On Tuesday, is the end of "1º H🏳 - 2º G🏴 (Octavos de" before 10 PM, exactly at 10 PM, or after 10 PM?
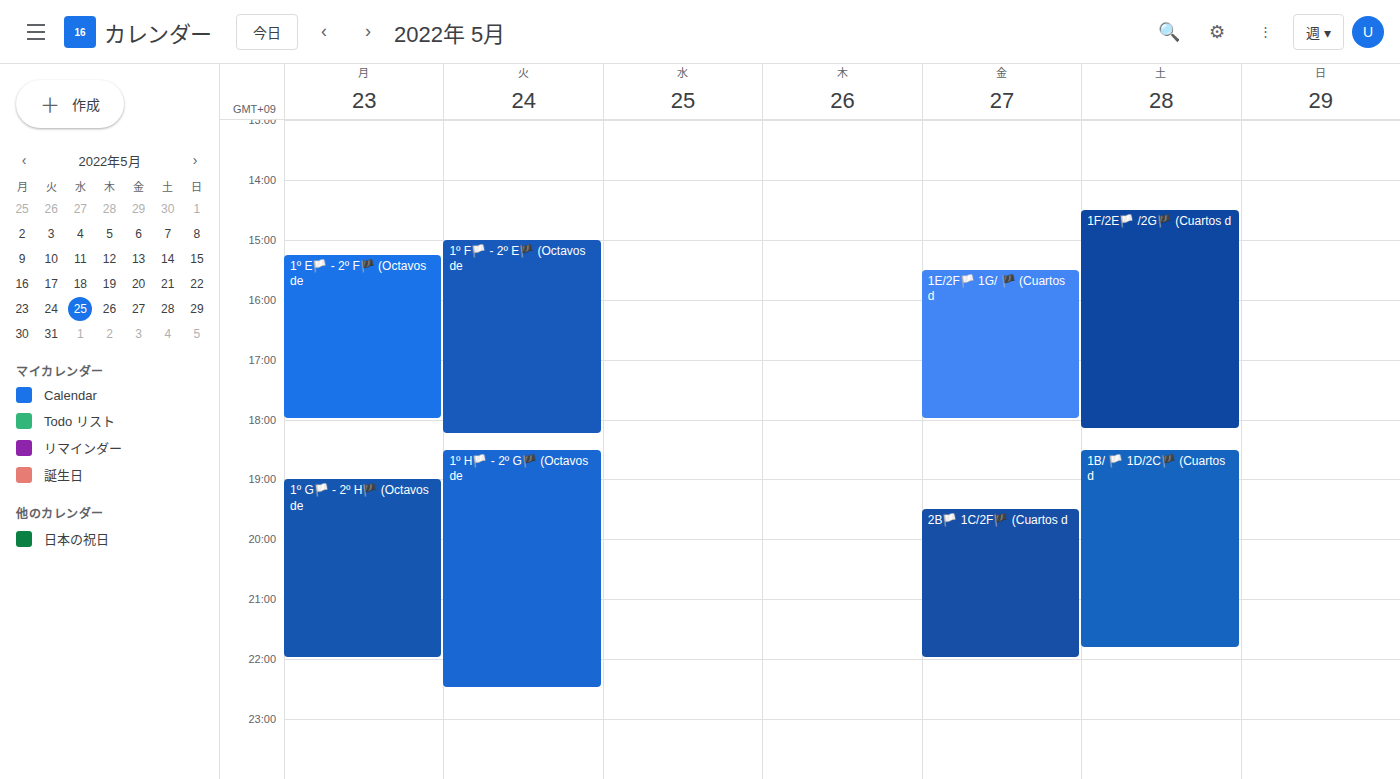
10:30 PM -- after 10 PM, 30 minutes below the 10 PM line.